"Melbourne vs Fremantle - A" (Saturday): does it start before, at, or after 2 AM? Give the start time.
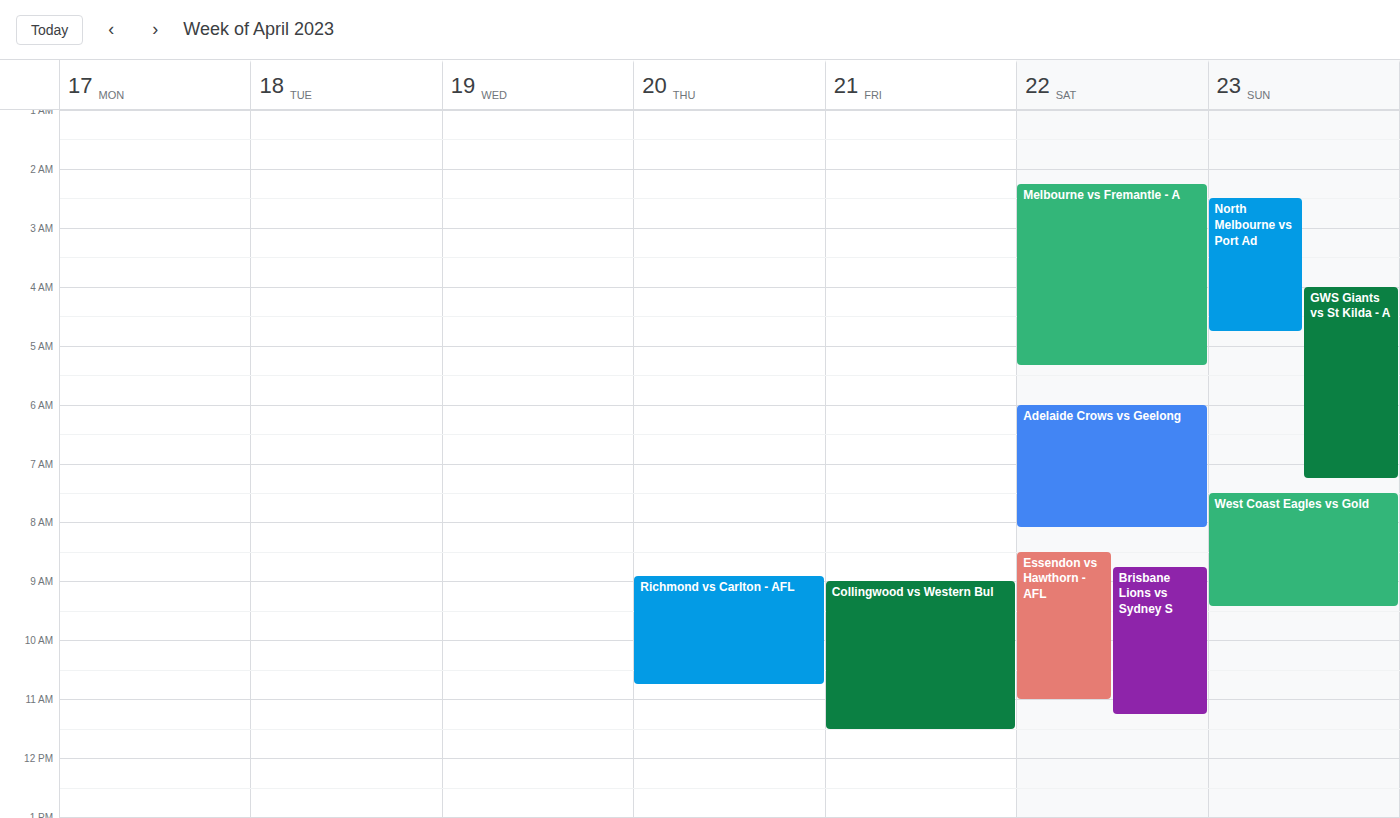
2:15 AM -- after 2 AM, 15 minutes below the 2 AM line.